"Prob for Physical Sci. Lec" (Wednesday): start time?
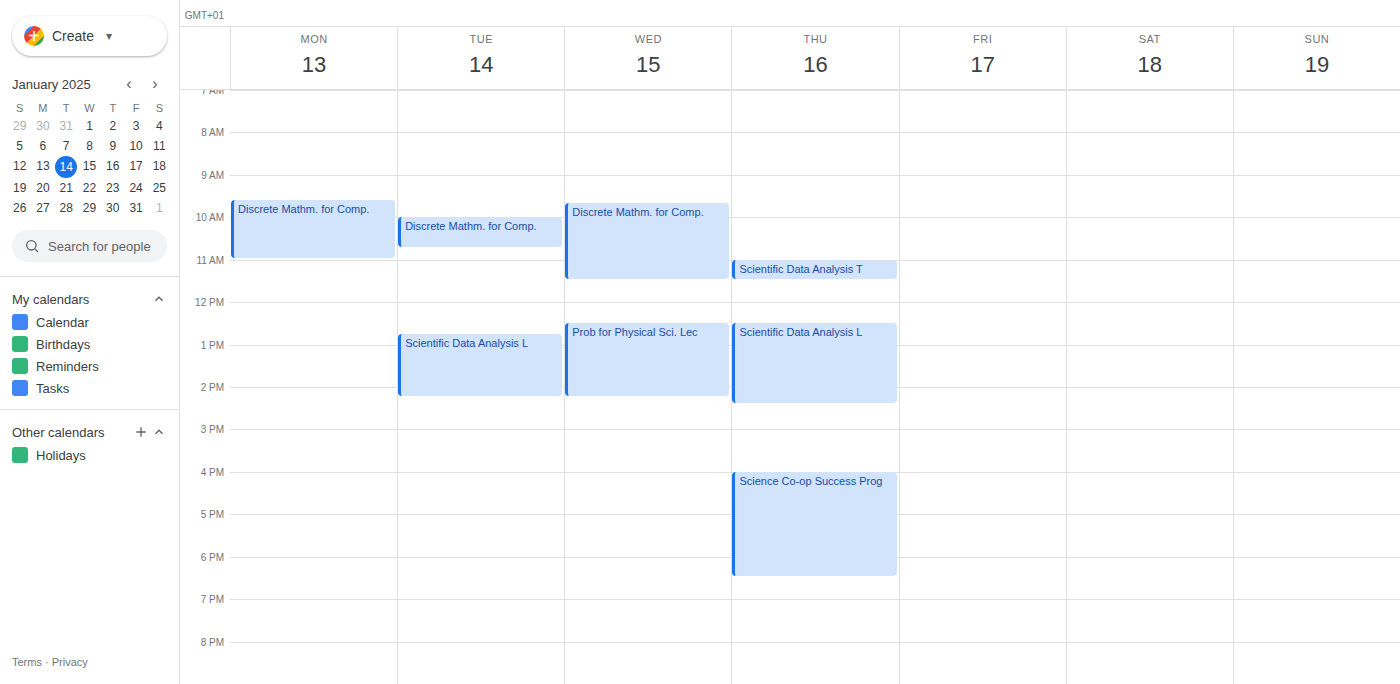
12:30 PM